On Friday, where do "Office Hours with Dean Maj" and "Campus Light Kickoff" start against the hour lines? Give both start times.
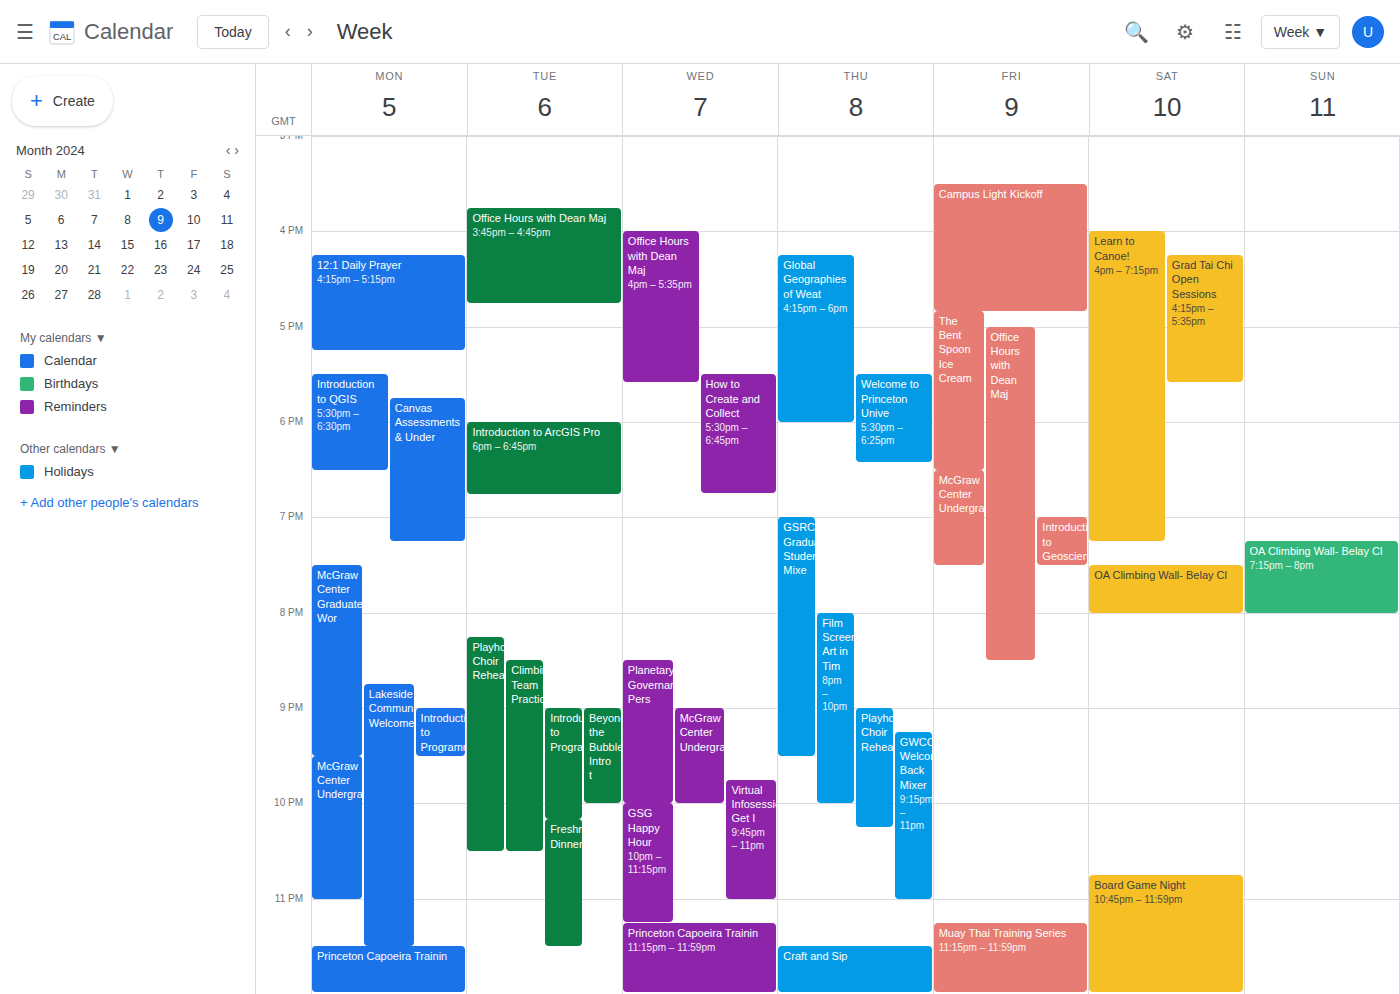
"Office Hours with Dean Maj": 5:00 PM, exactly on the 5 PM line. "Campus Light Kickoff": 3:30 PM, halfway between the 3 PM and 4 PM lines.